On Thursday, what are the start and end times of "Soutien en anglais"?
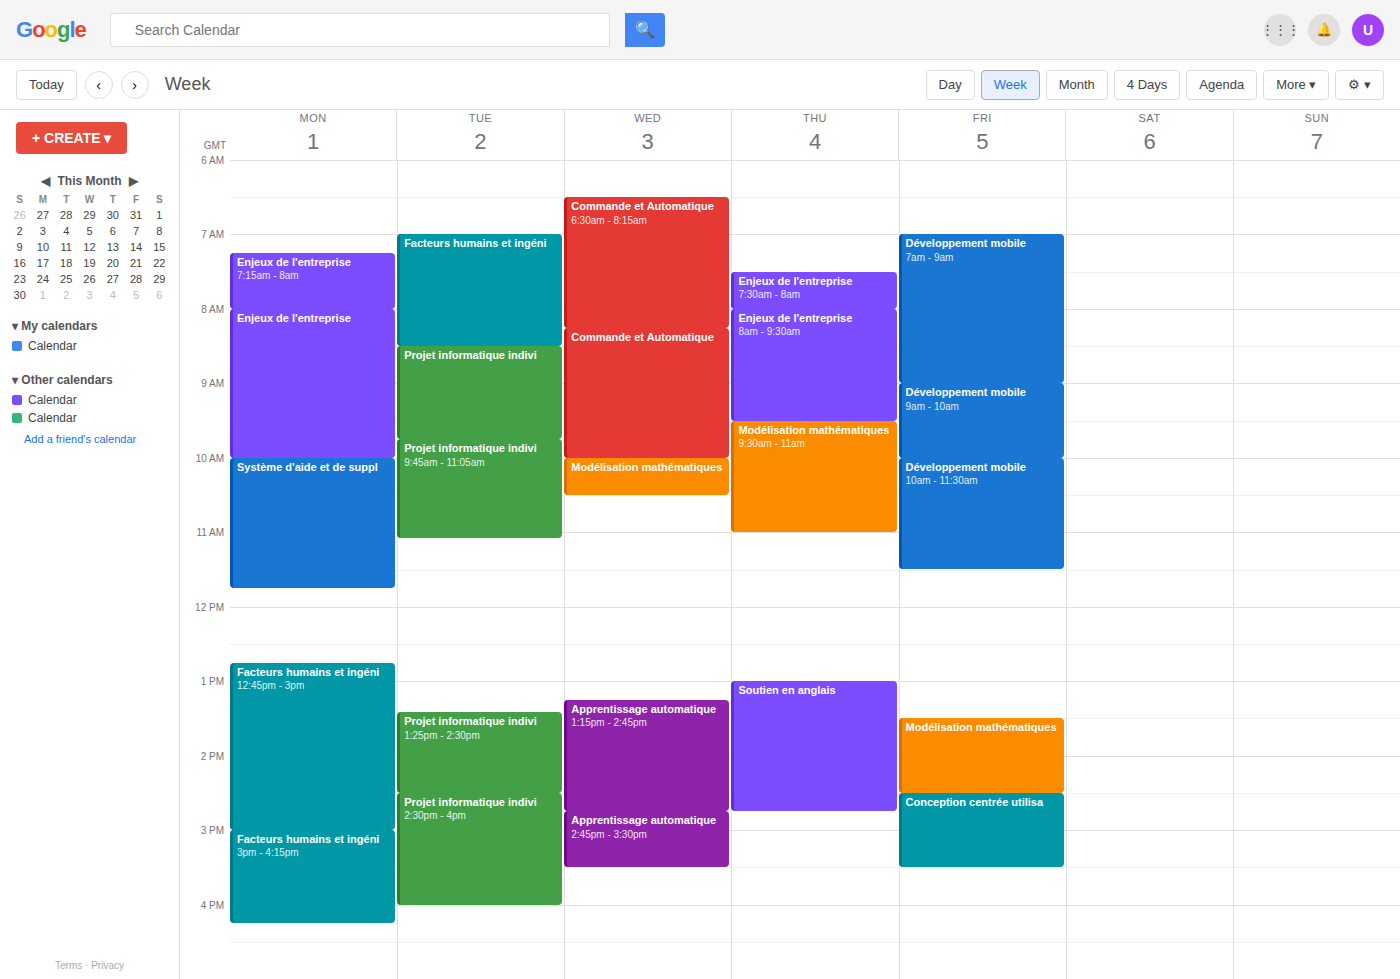
1:00 PM to 2:45 PM